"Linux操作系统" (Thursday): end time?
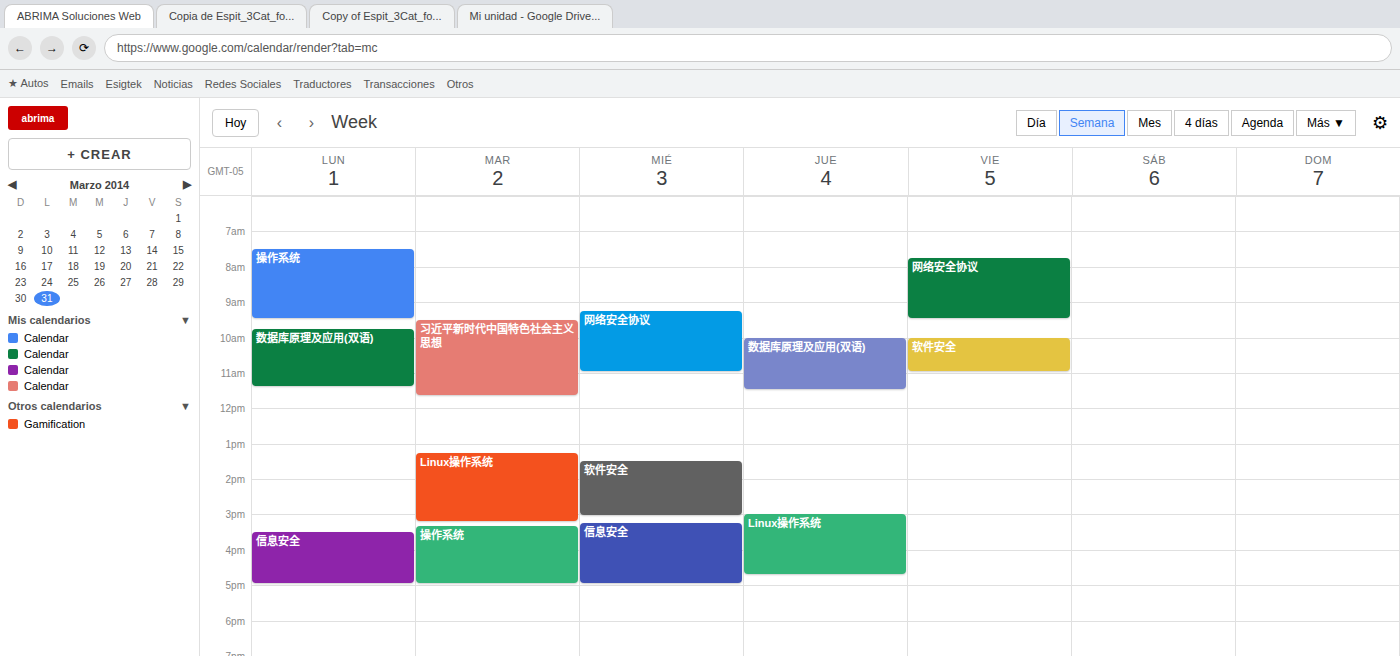
4:45 PM